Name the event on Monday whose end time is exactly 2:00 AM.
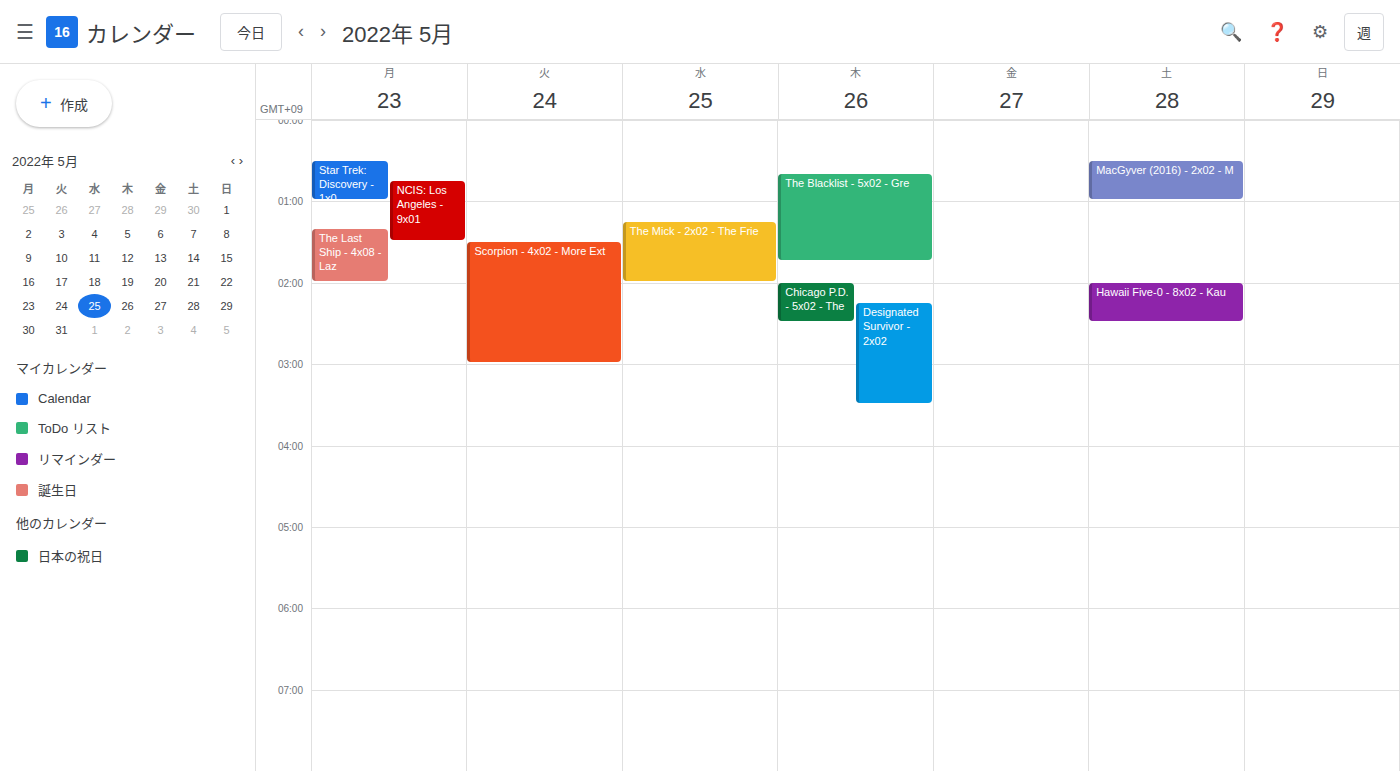
"The Last Ship - 4x08 - Laz"